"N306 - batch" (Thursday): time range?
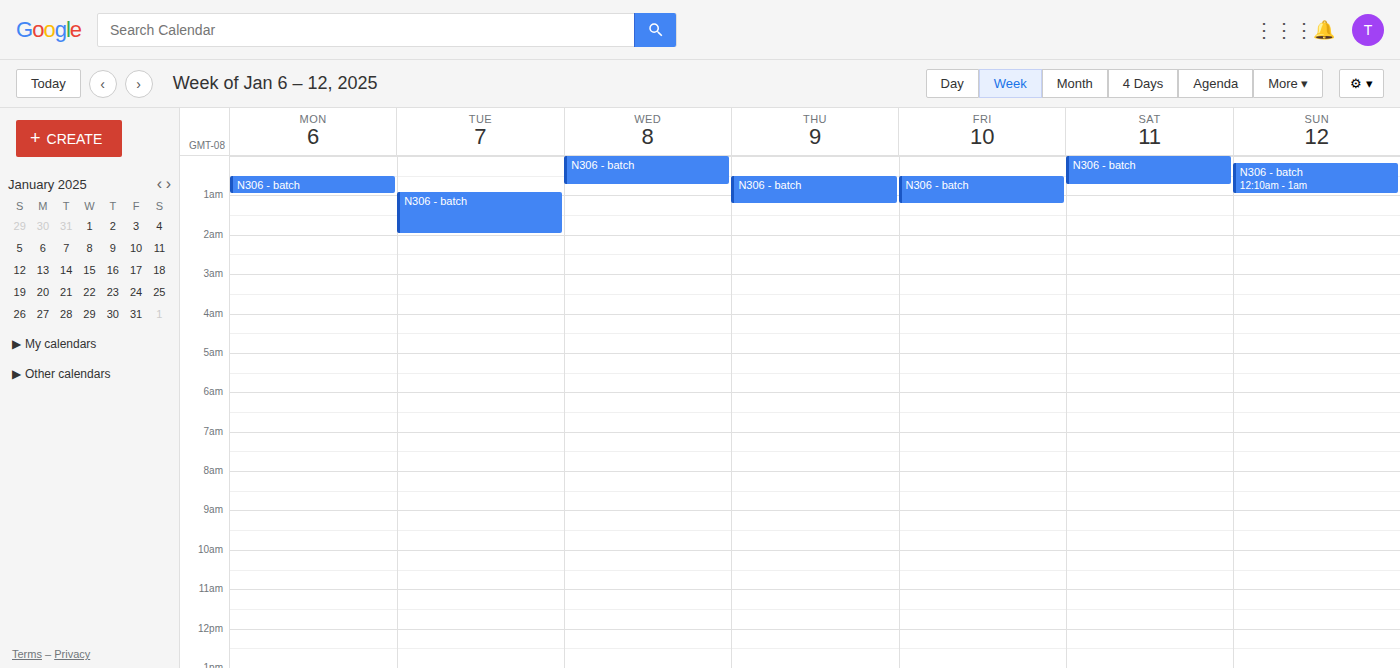
12:30 AM to 1:15 AM